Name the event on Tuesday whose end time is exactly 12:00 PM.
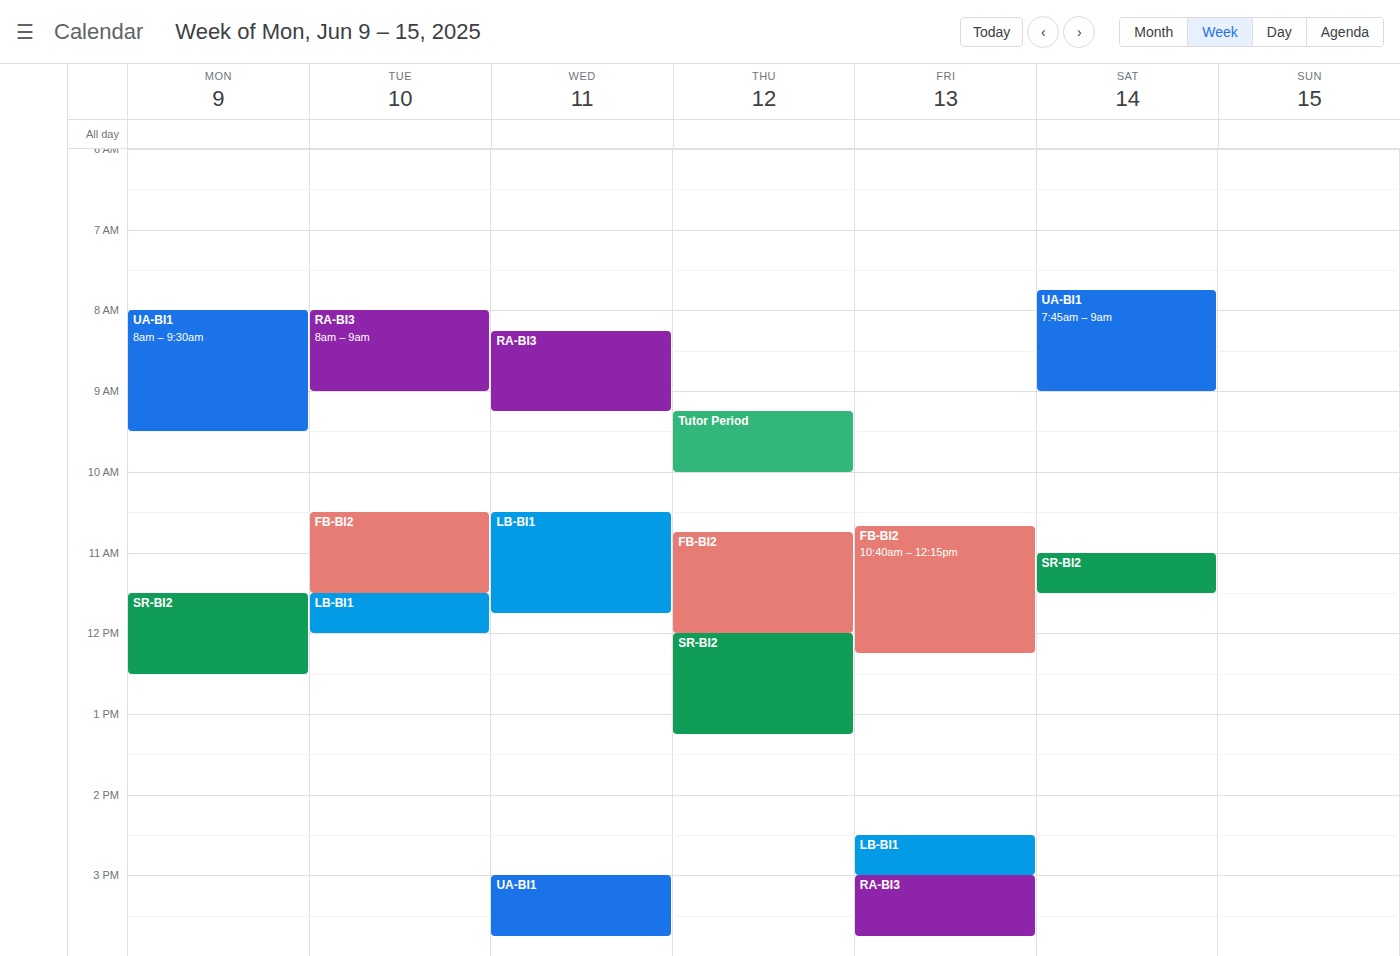
"LB-BI1"